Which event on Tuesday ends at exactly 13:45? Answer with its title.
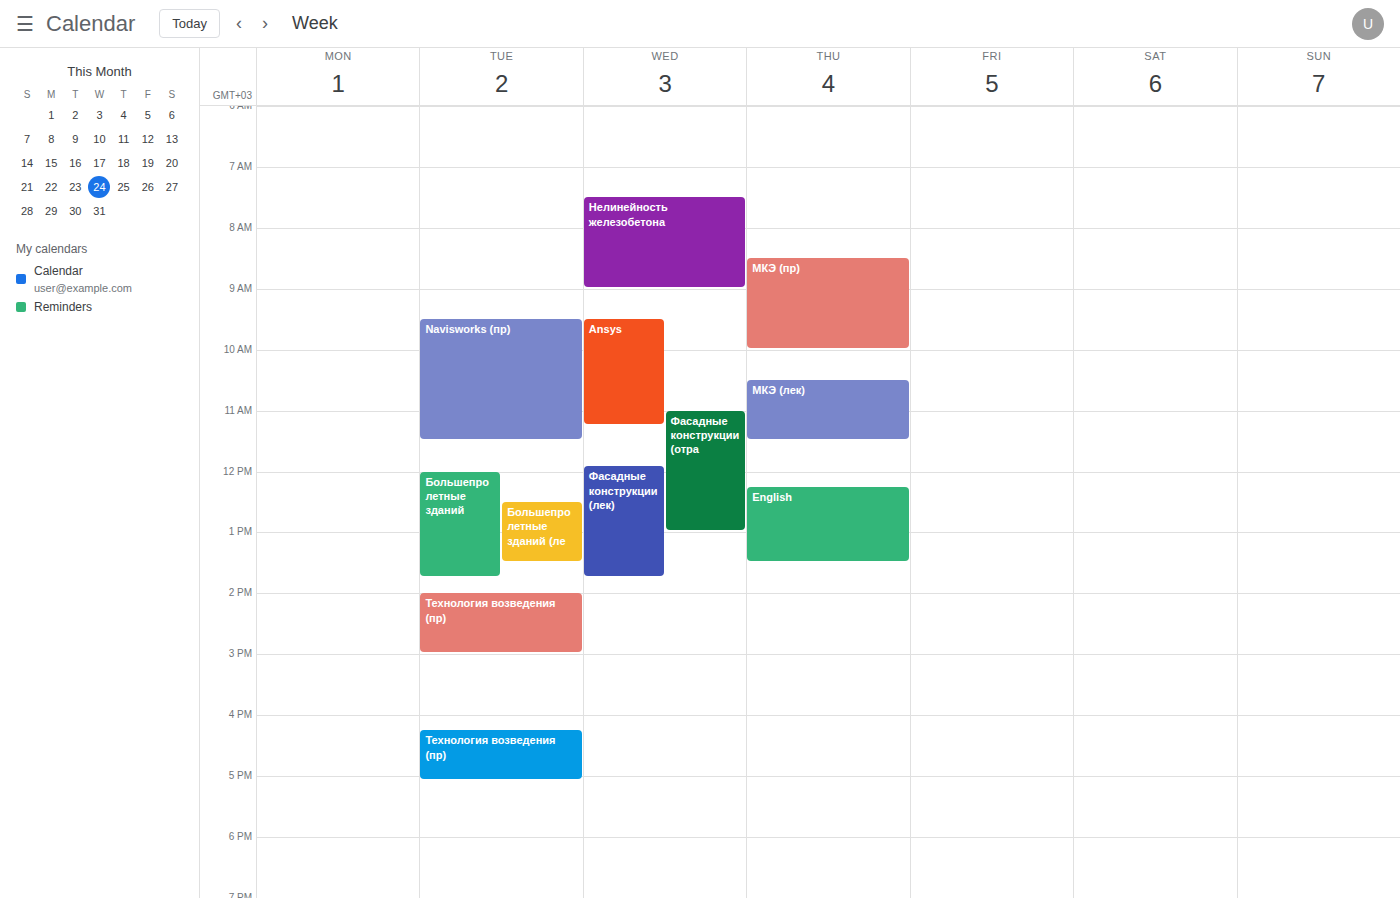
"Большепролетные зданий"